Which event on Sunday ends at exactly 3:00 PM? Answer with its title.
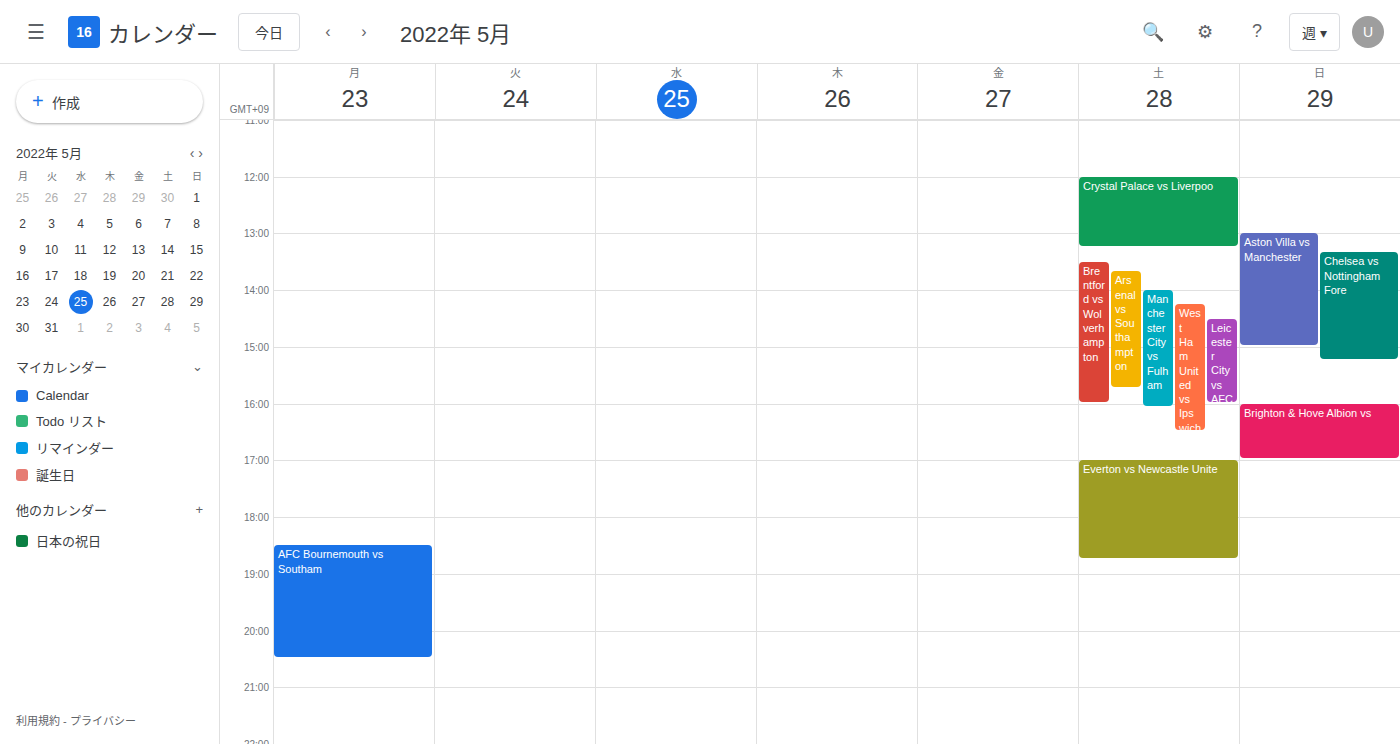
"Aston Villa vs Manchester"